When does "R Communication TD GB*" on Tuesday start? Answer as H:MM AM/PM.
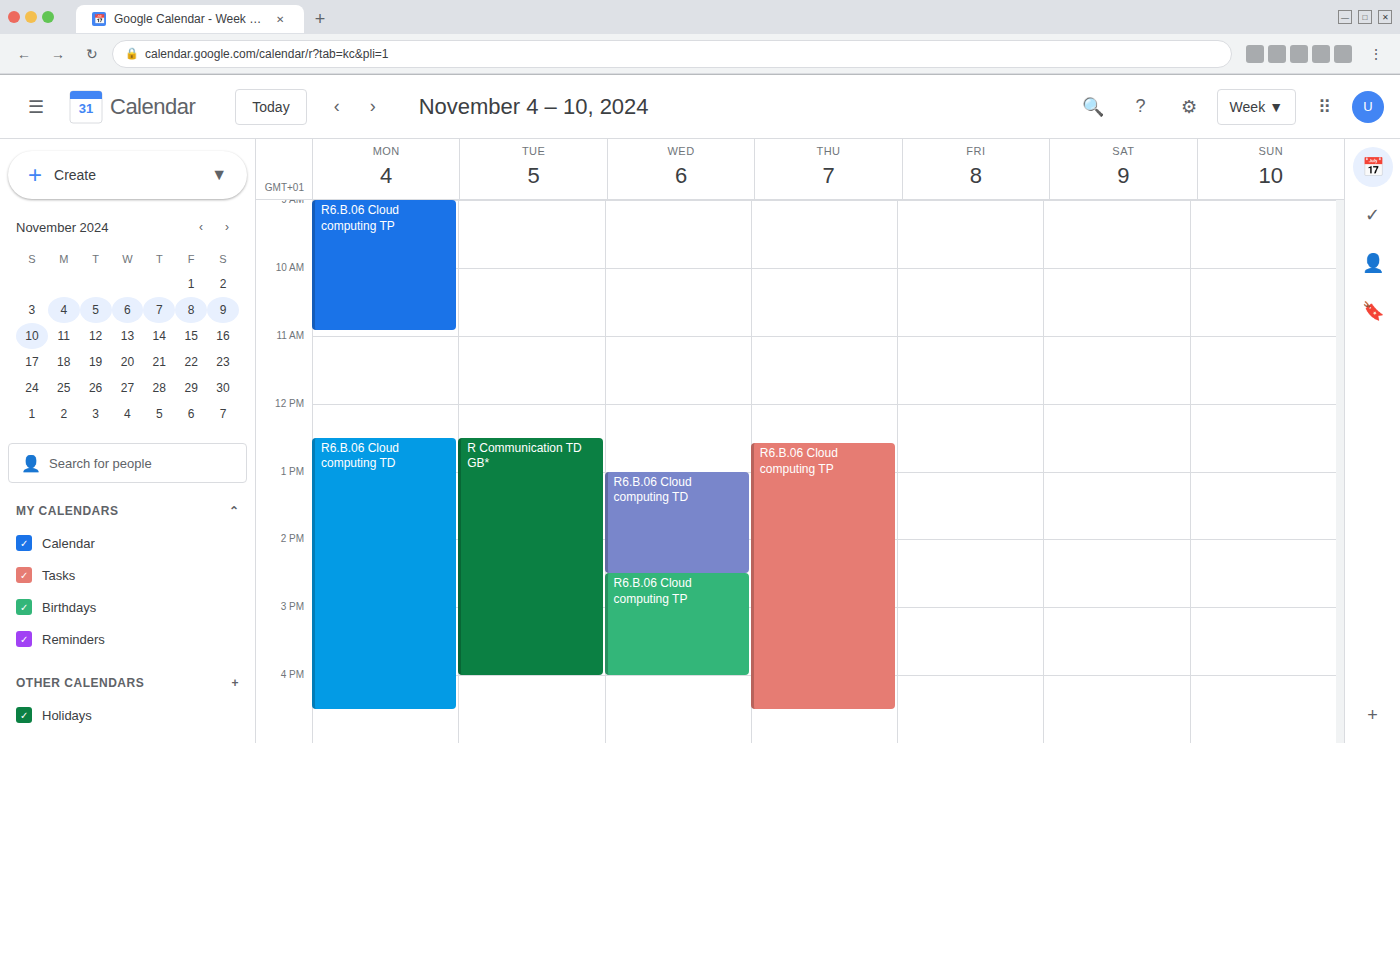
12:30 PM